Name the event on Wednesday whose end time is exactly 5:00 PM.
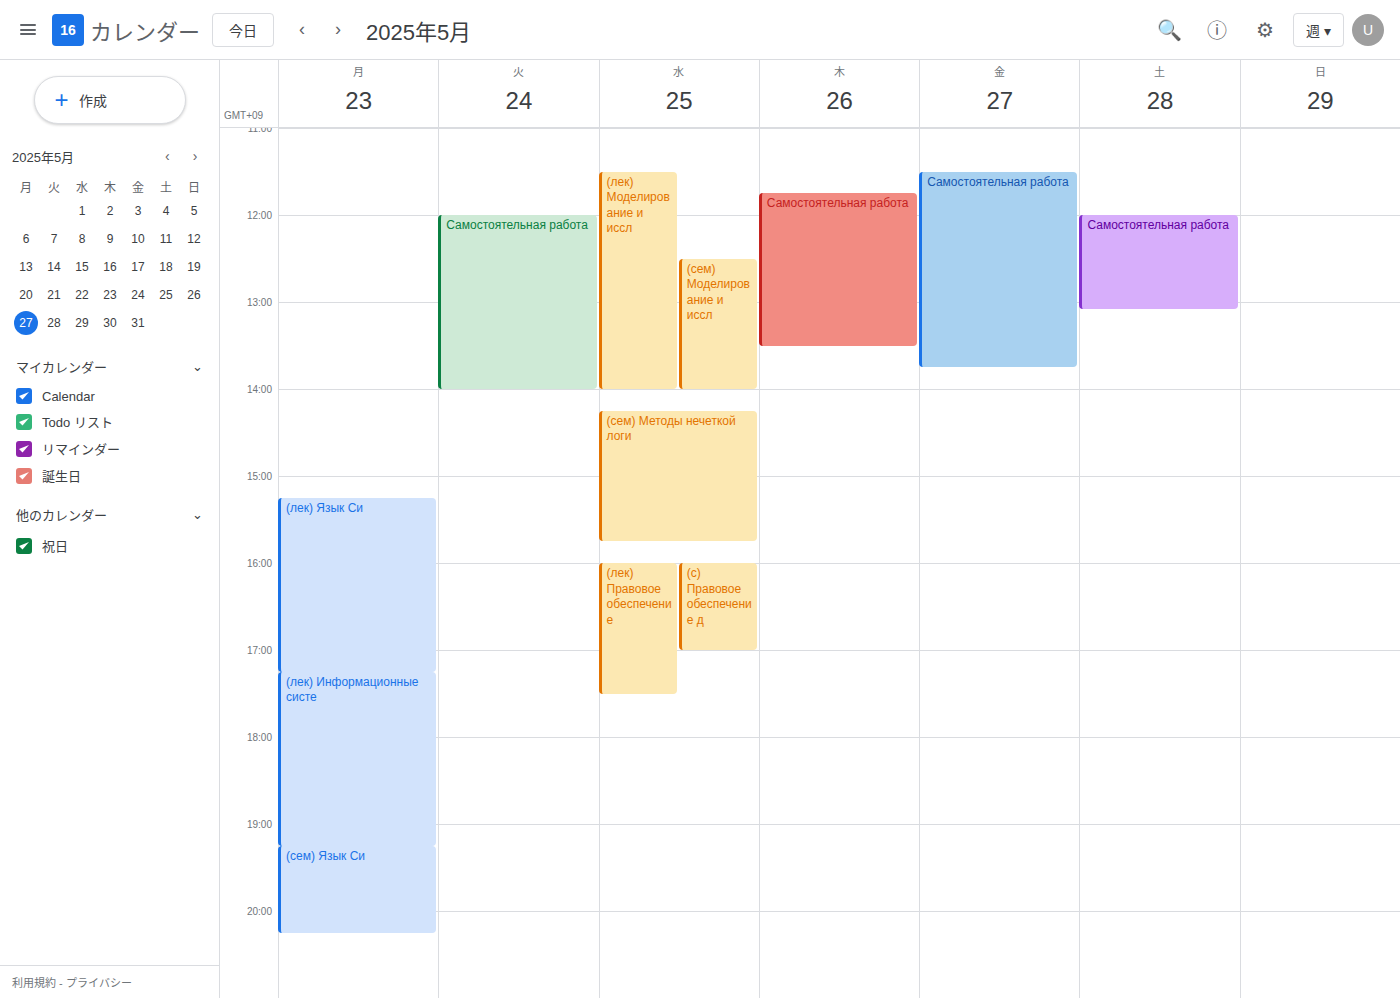
"(с) Правовое обеспечение д"